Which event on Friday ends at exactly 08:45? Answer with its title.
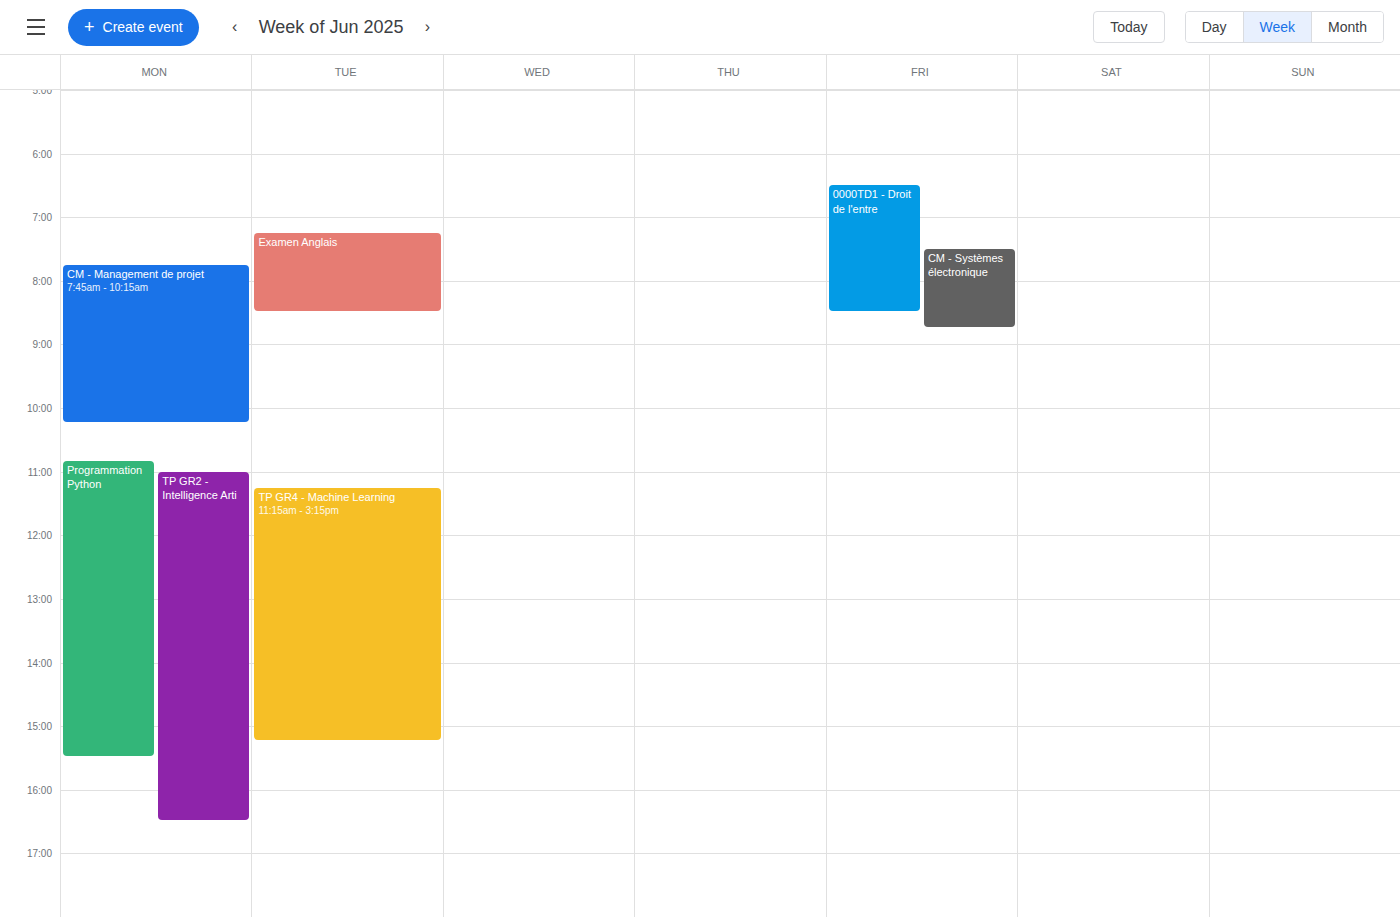
"CM - Systèmes électronique"